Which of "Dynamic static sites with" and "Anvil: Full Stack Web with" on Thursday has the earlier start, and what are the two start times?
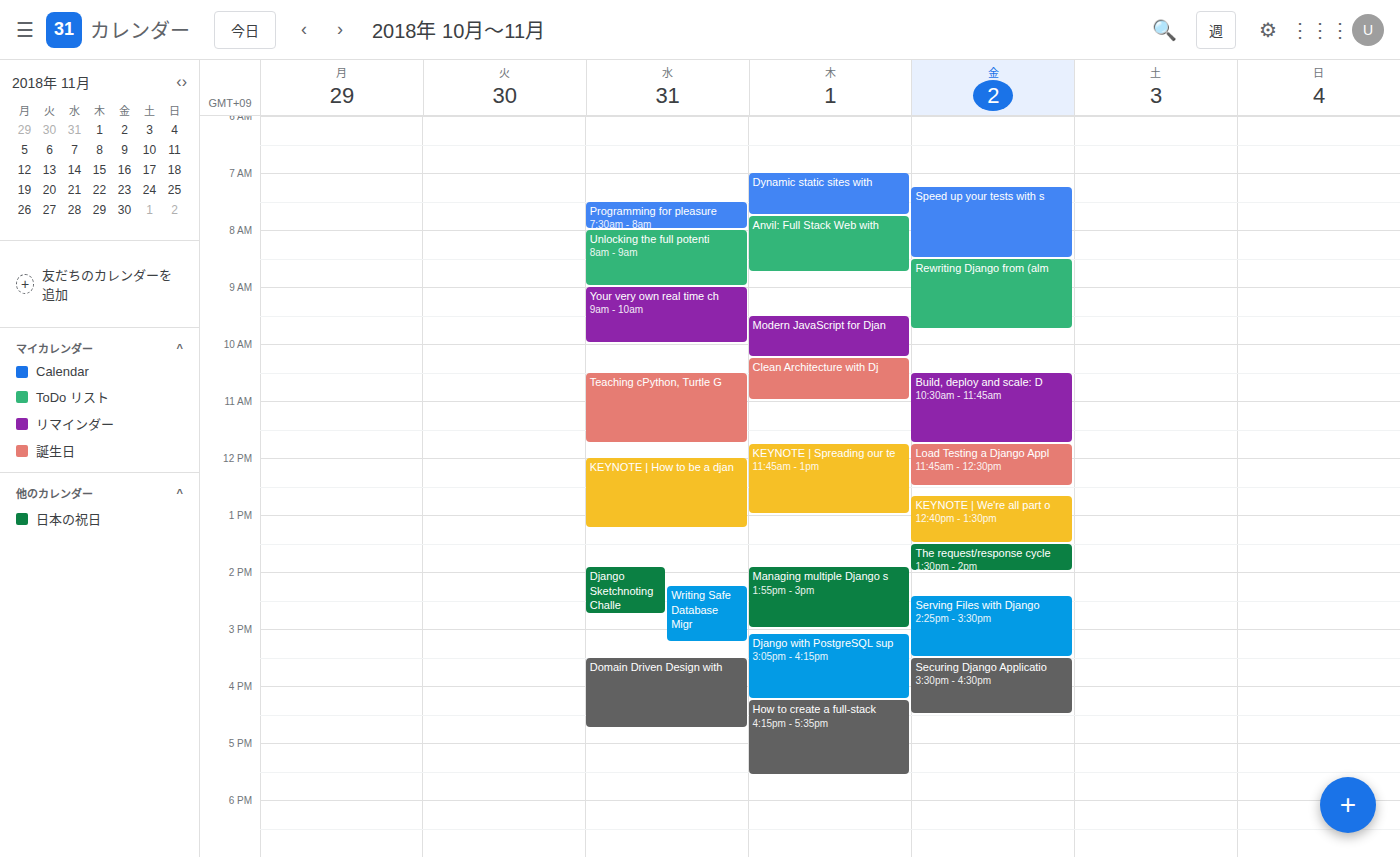
"Dynamic static sites with" 7:00 AM; "Anvil: Full Stack Web with" 7:45 AM.